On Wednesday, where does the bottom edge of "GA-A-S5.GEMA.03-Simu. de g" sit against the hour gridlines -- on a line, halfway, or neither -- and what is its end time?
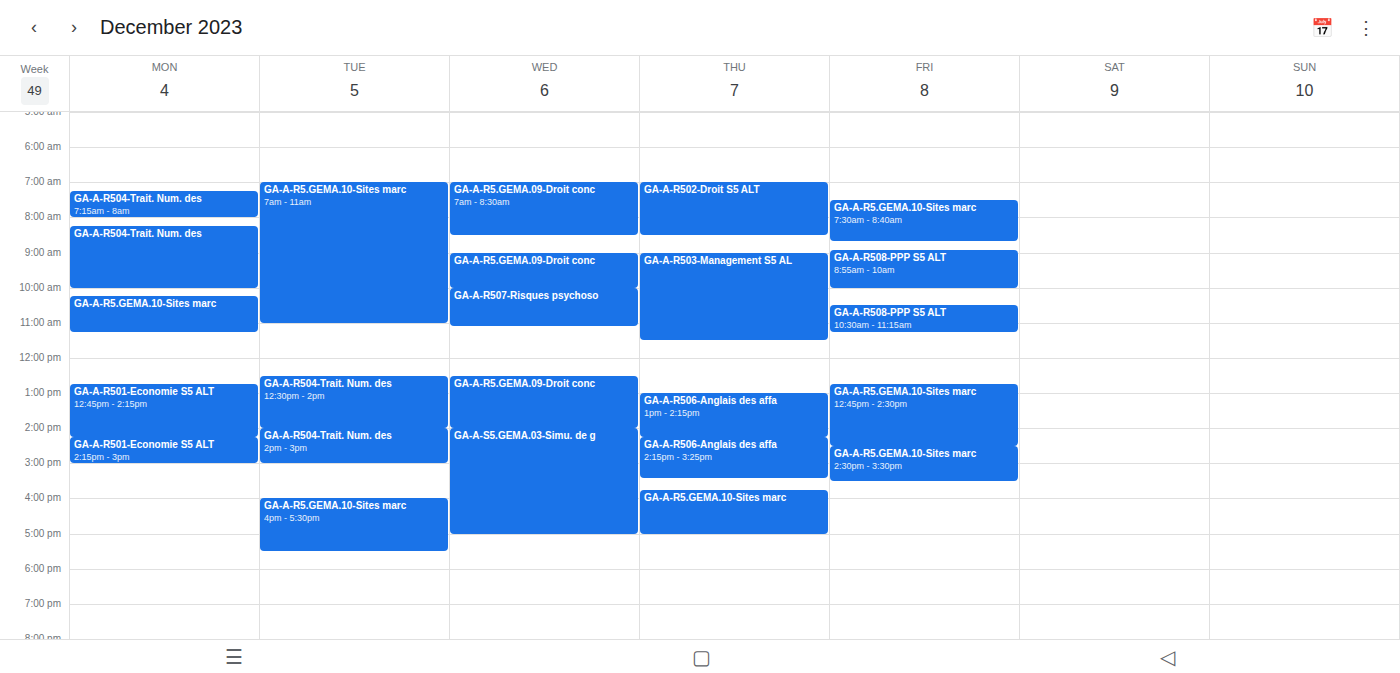
5:00 PM -- exactly on the 5 PM line.